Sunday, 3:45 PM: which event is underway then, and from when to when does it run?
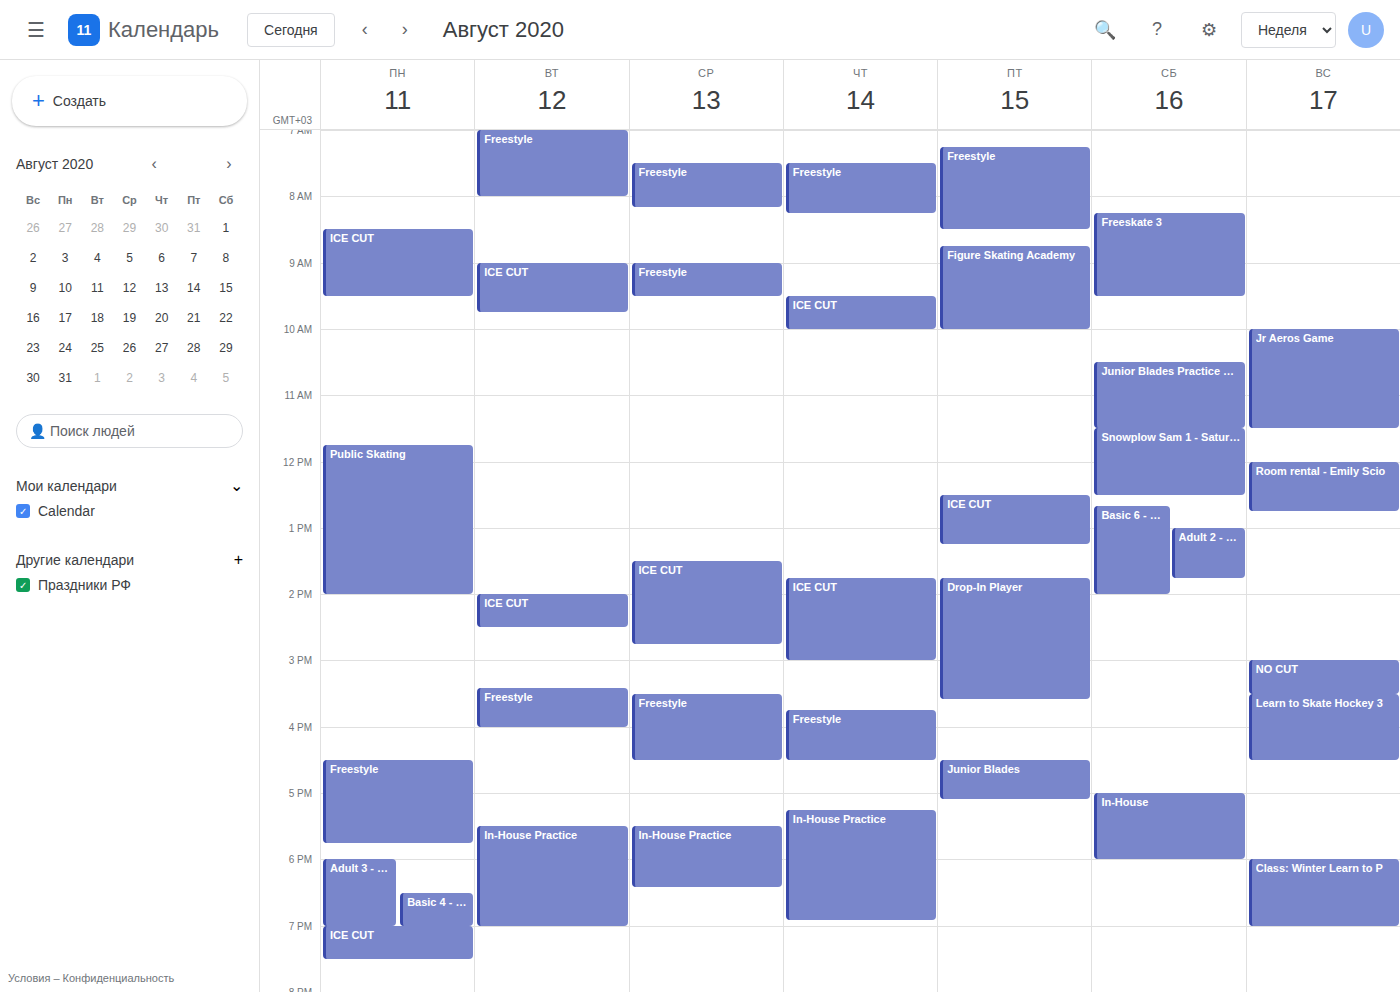
"Learn to Skate Hockey 3", 3:30 PM to 4:30 PM